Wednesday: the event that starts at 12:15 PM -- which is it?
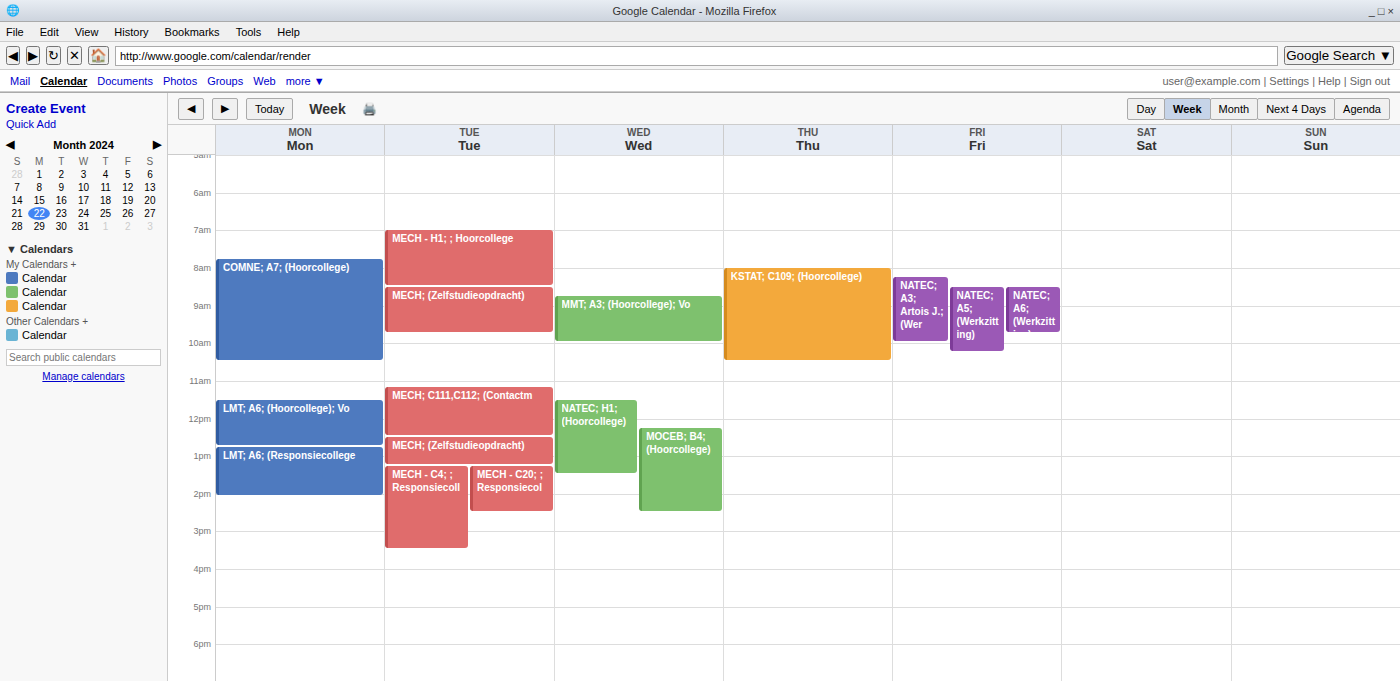
"MOCEB; B4; (Hoorcollege)"